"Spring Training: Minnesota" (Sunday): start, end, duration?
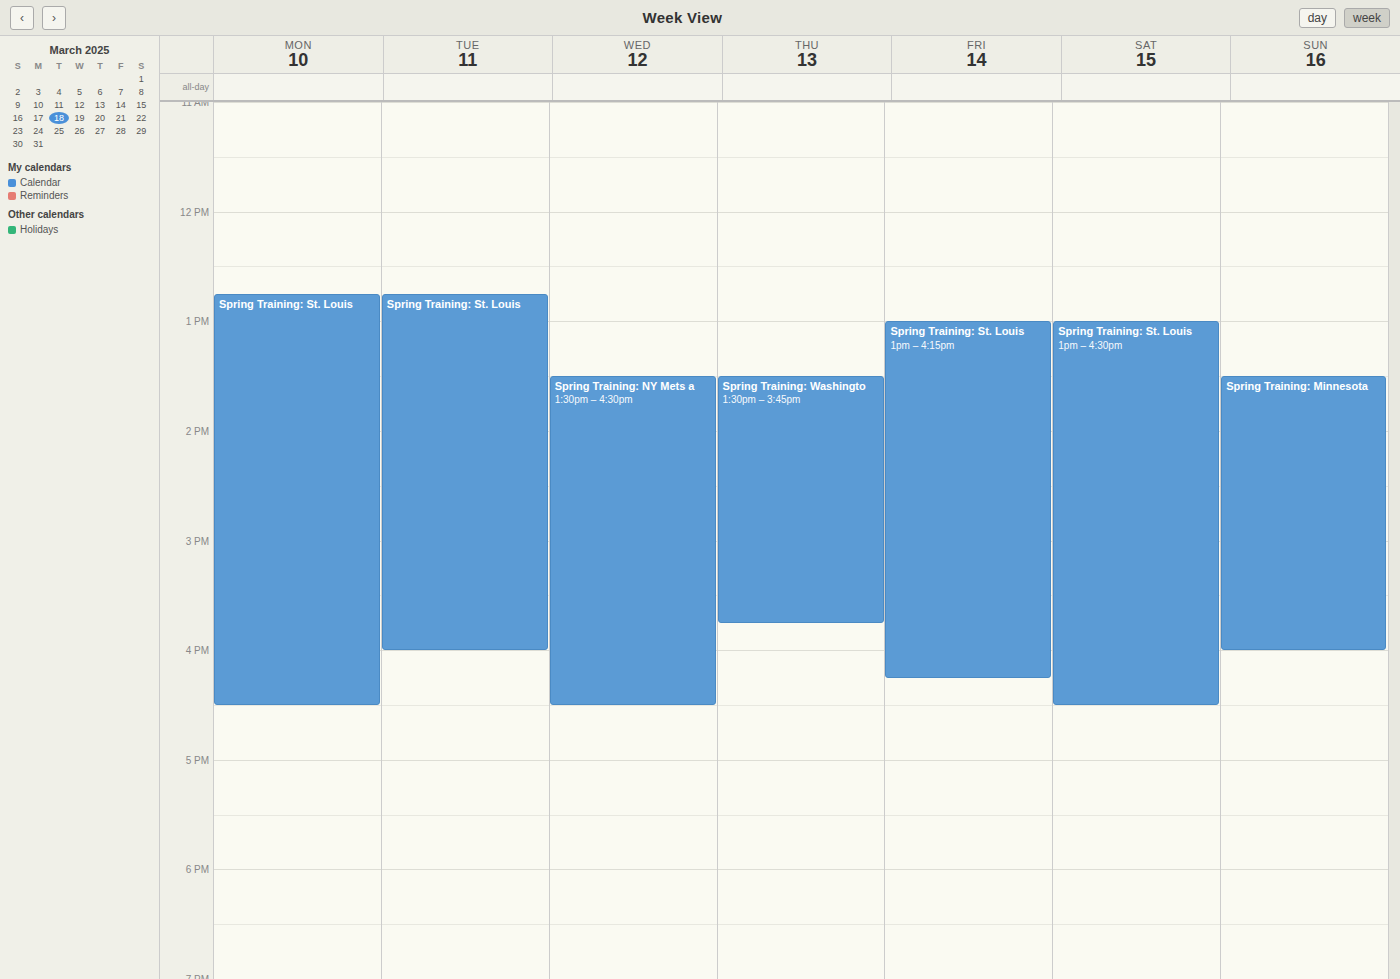
1:30 PM to 4:00 PM, 2 hours 30 minutes